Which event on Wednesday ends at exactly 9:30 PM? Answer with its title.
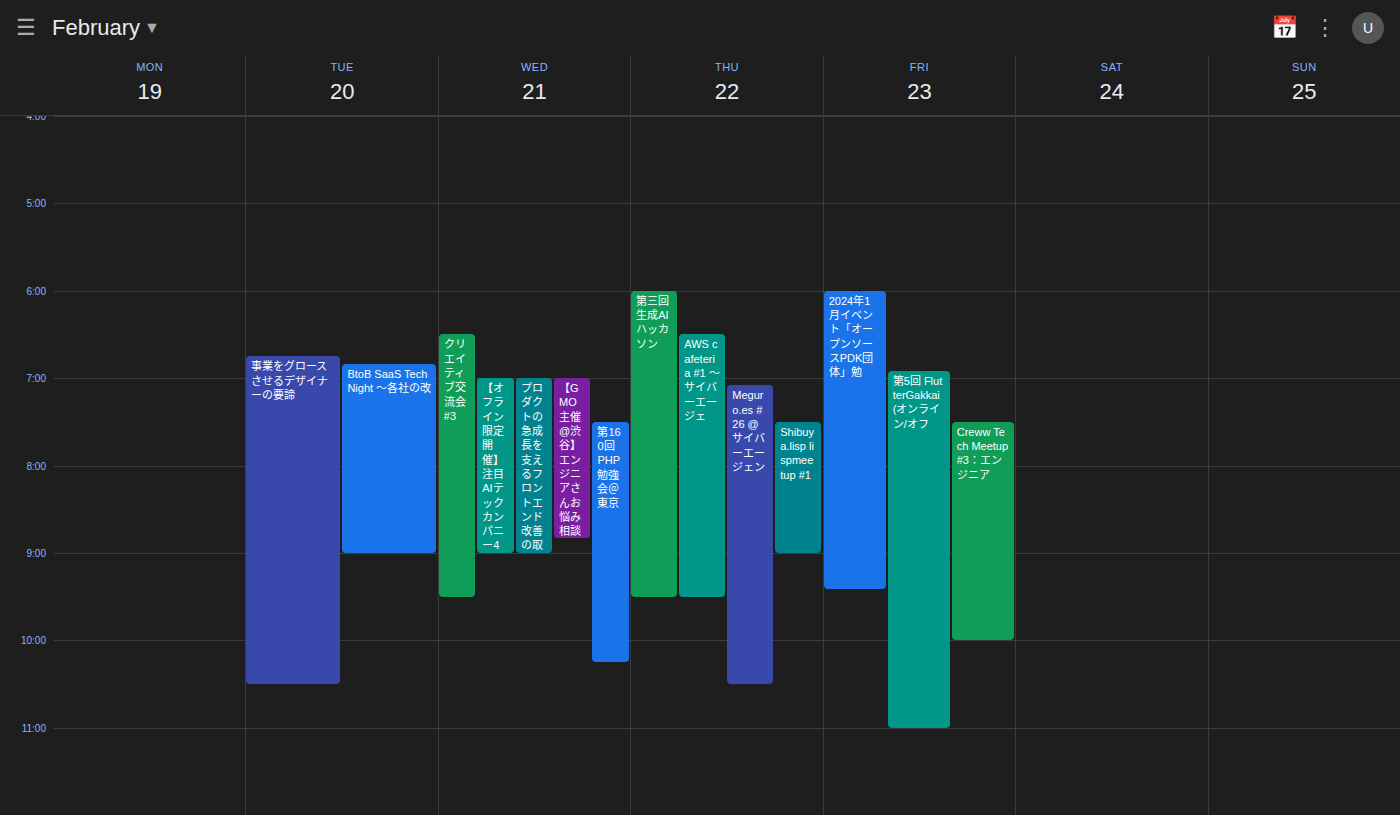
"クリエイティブ交流会 #3"